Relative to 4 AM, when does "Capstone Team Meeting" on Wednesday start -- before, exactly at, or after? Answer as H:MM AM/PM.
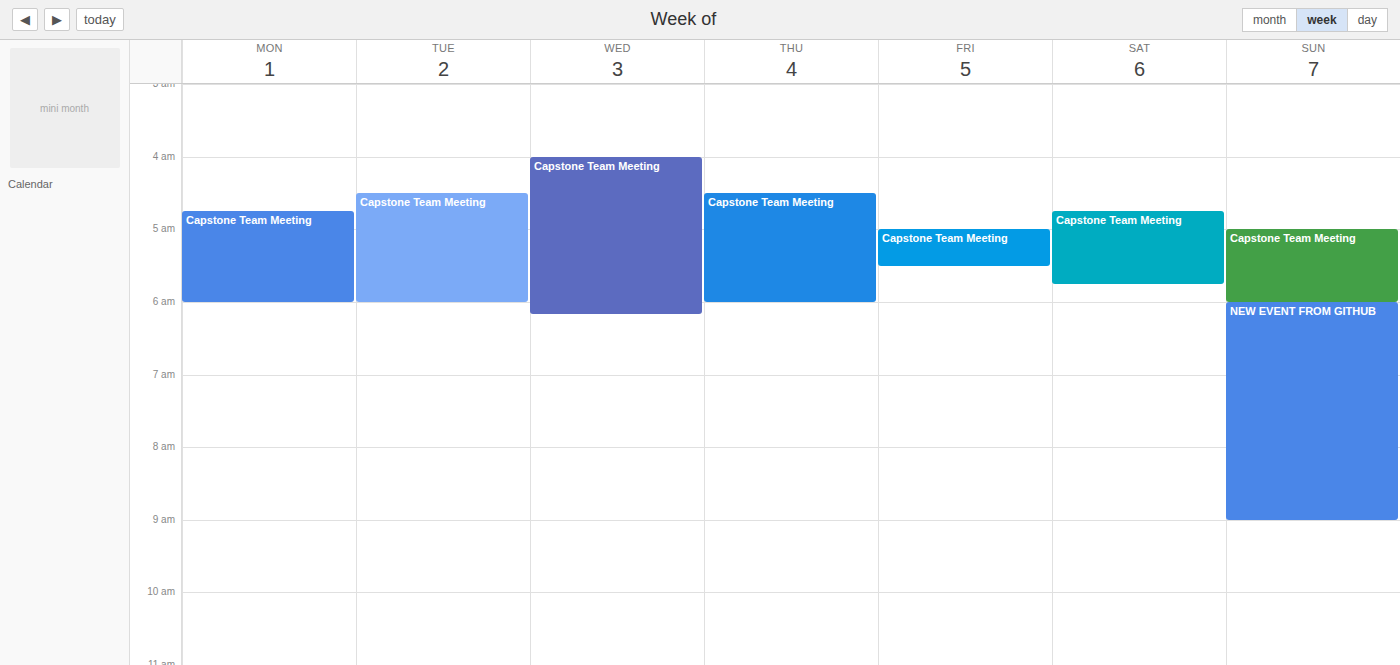
4:00 AM -- exactly at 4 AM, on the 4 AM line.